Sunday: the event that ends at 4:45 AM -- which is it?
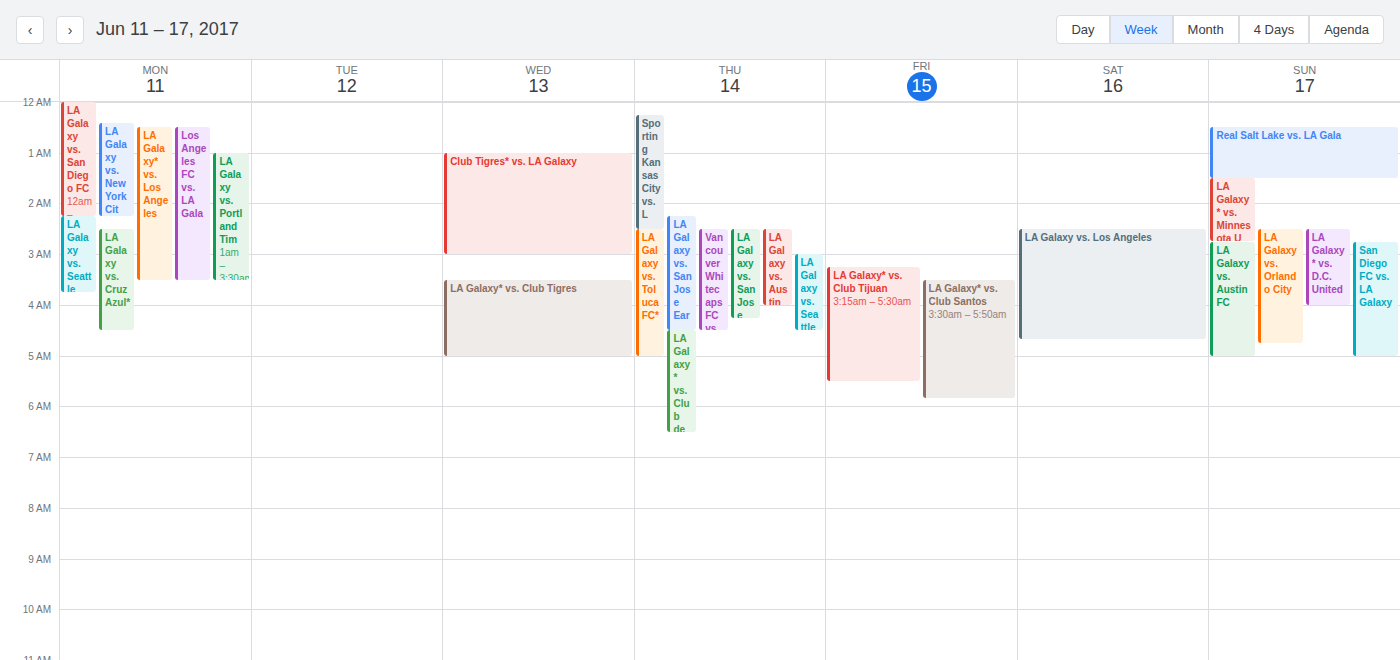
"LA Galaxy vs. Orlando City"